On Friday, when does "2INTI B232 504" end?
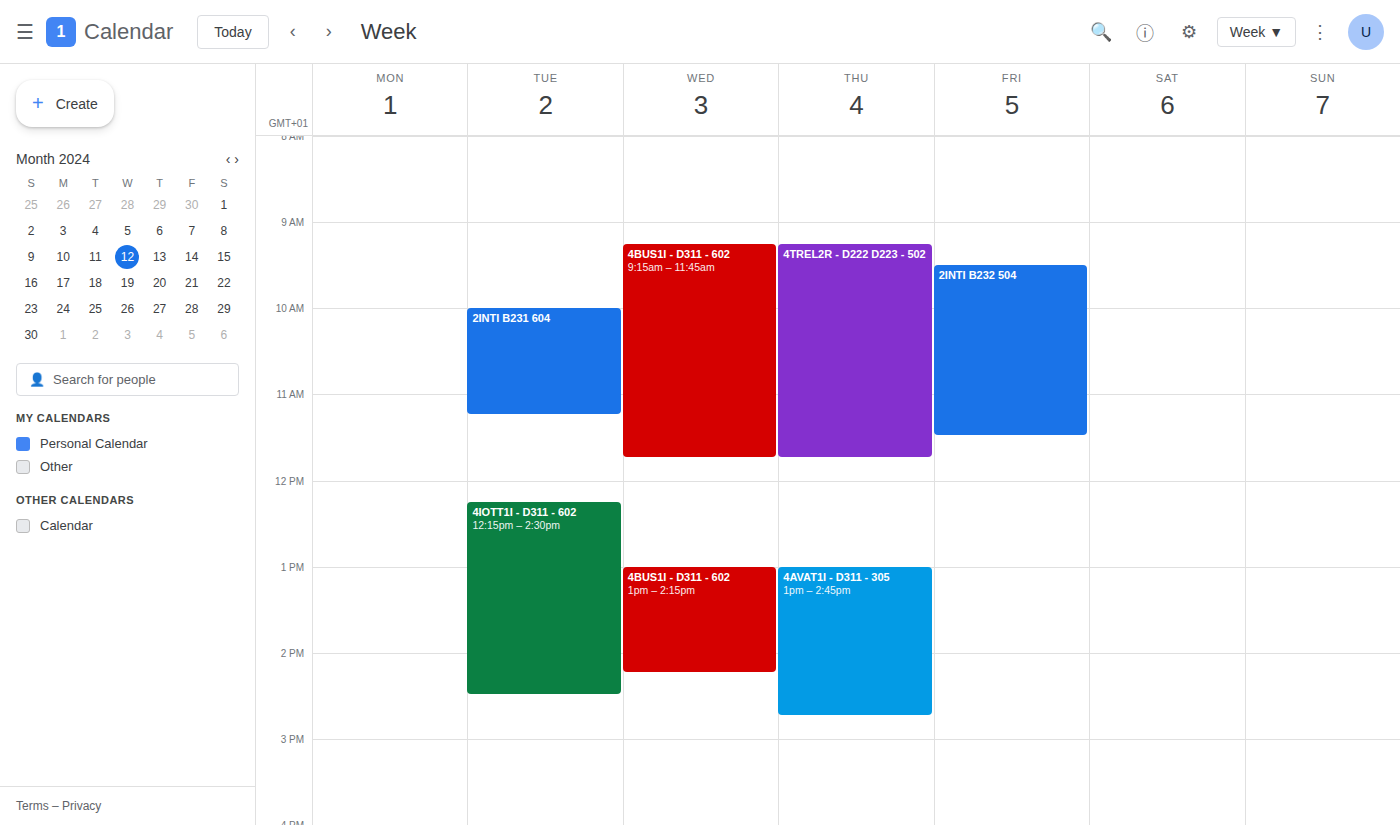
11:30 AM